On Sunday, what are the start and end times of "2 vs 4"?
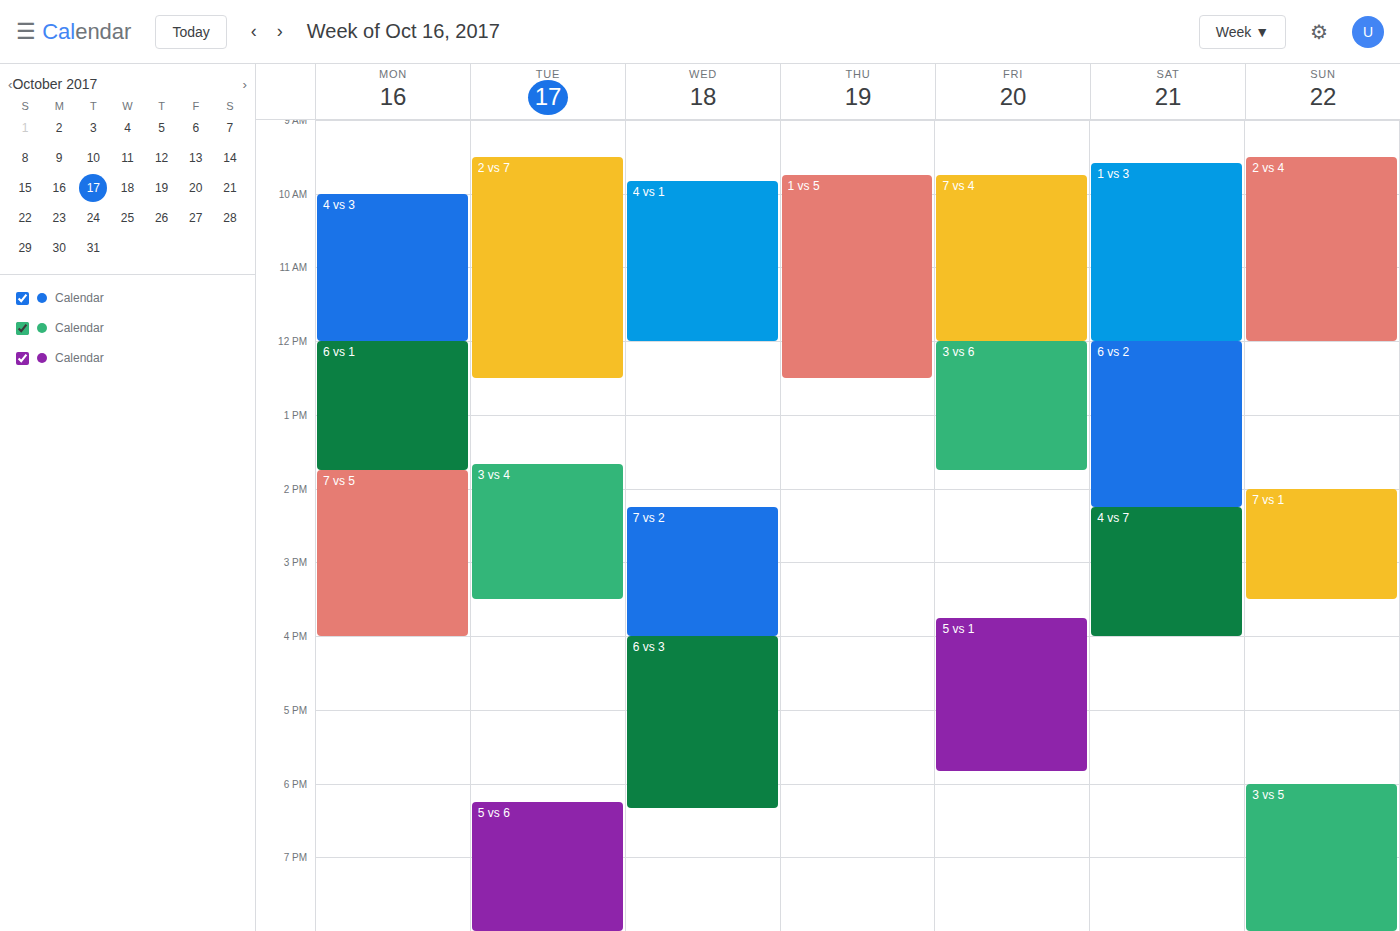
9:30 AM to 12:00 PM